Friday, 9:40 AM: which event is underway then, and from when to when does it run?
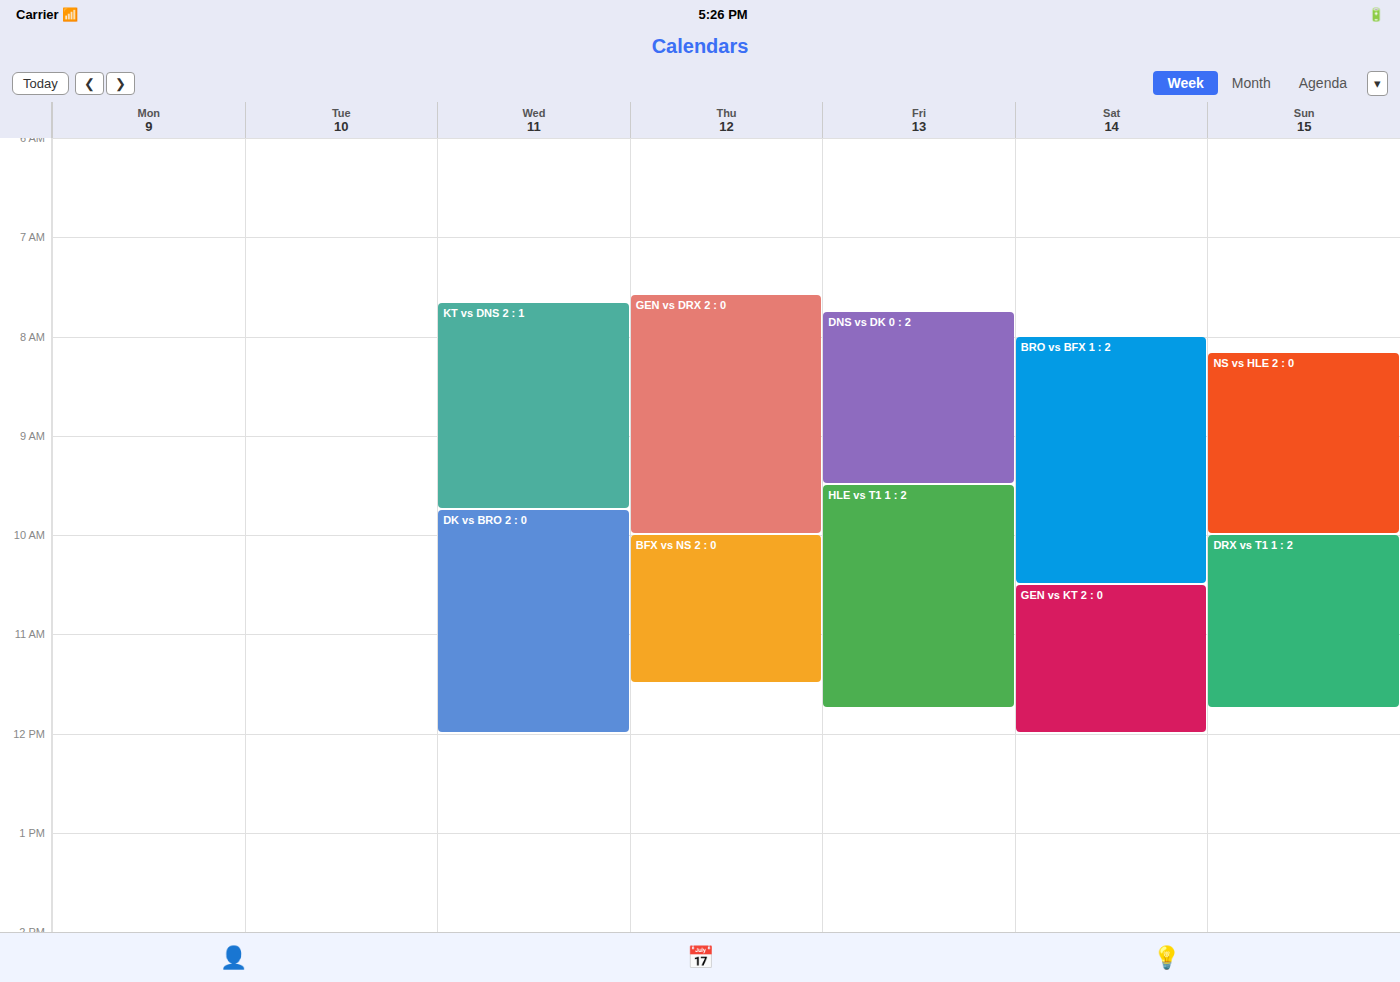
"HLE vs T1 1 : 2", 9:30 AM to 11:45 AM